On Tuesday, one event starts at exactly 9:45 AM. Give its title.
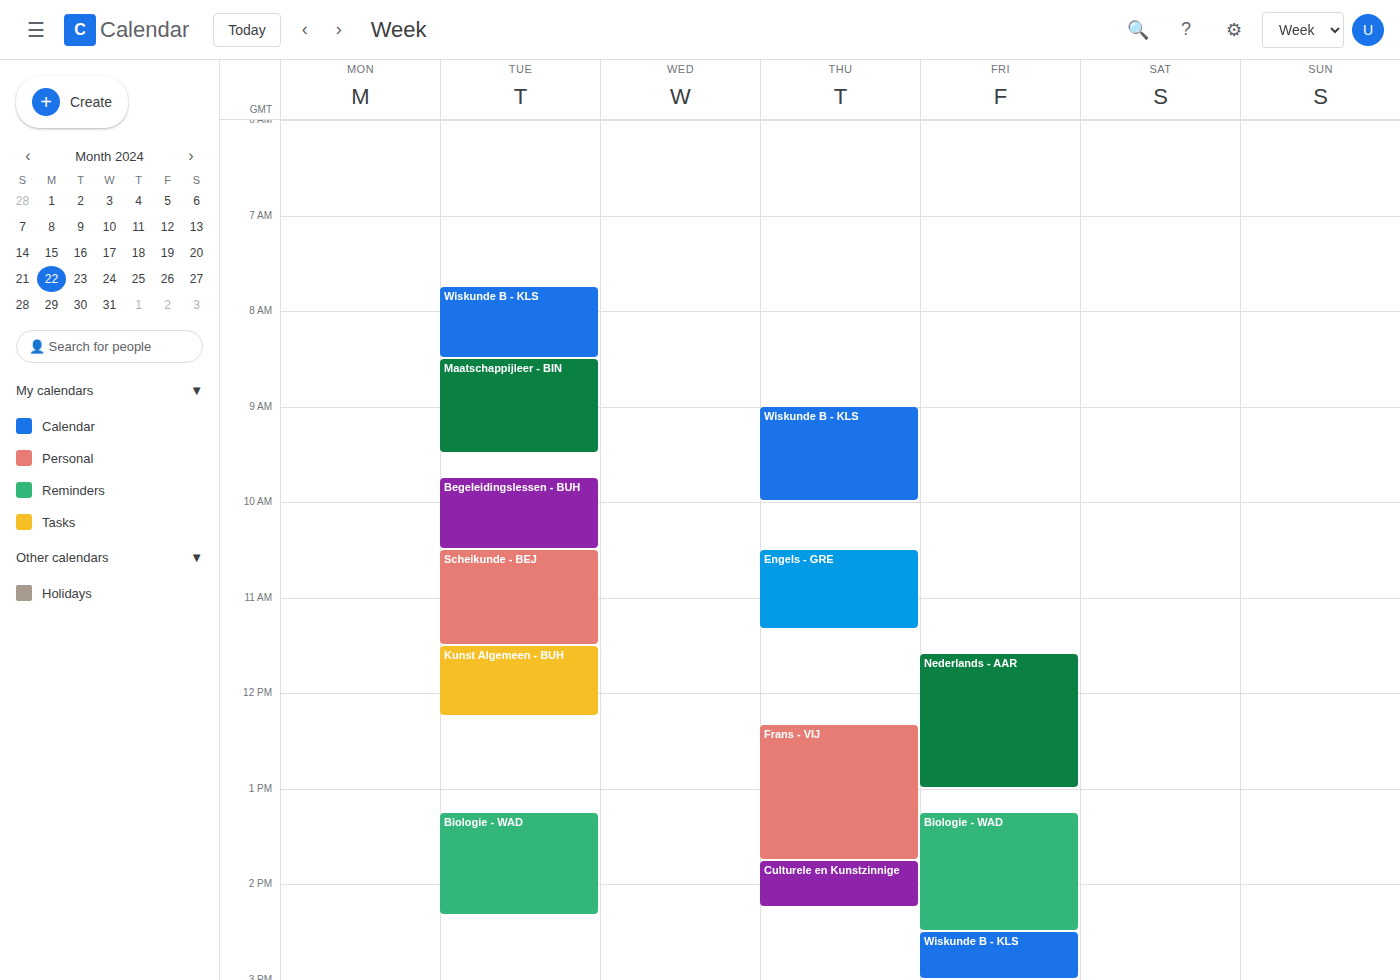
"Begeleidingslessen - BUH"